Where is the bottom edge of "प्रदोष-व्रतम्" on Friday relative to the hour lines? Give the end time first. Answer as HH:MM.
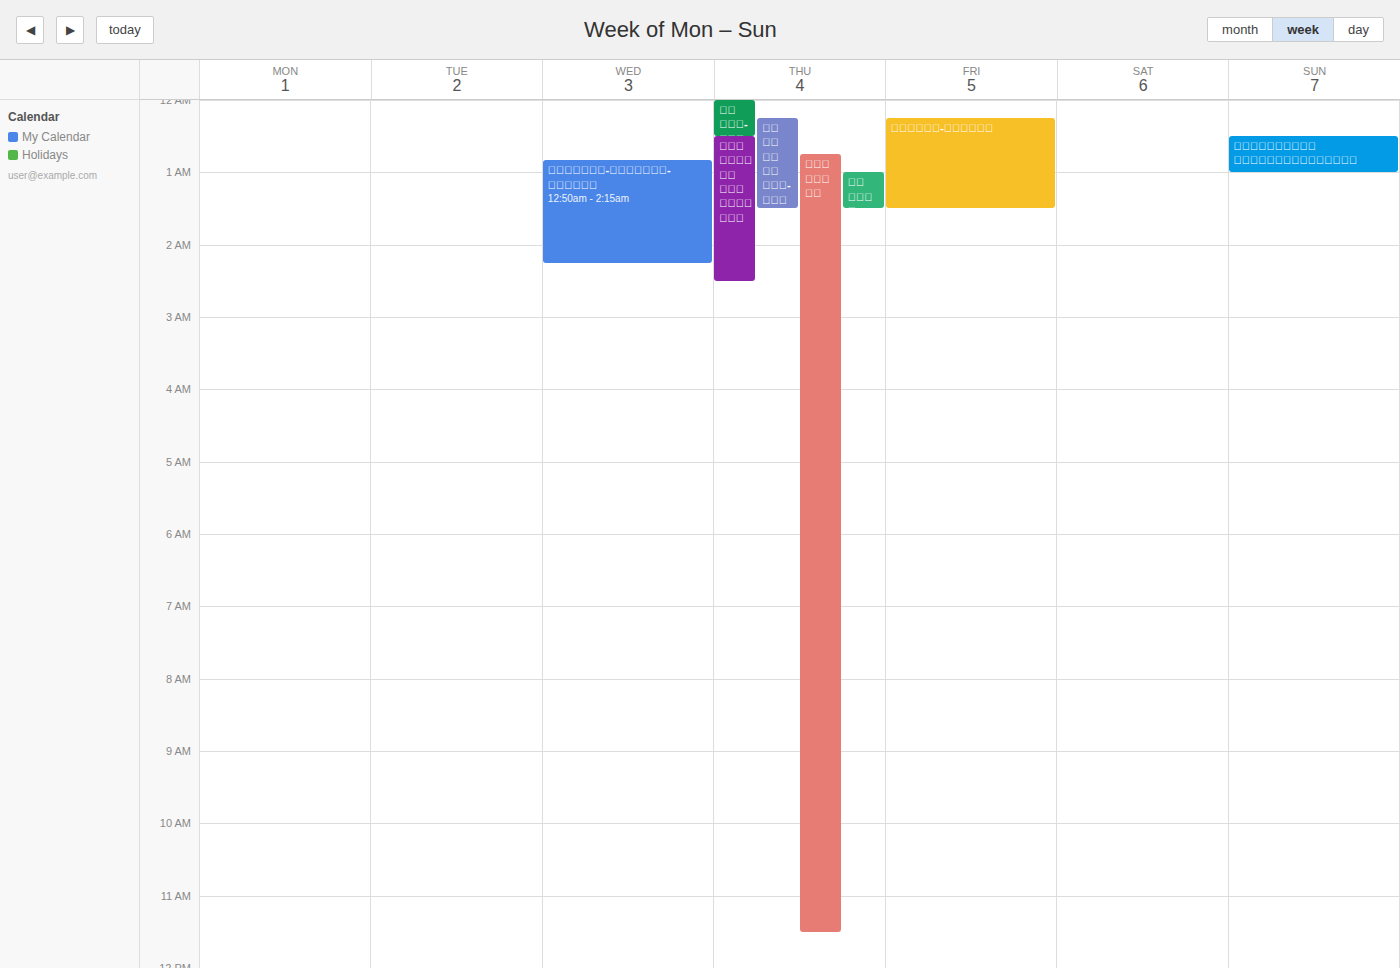
01:30 -- halfway between the 01:00 and 02:00 lines.